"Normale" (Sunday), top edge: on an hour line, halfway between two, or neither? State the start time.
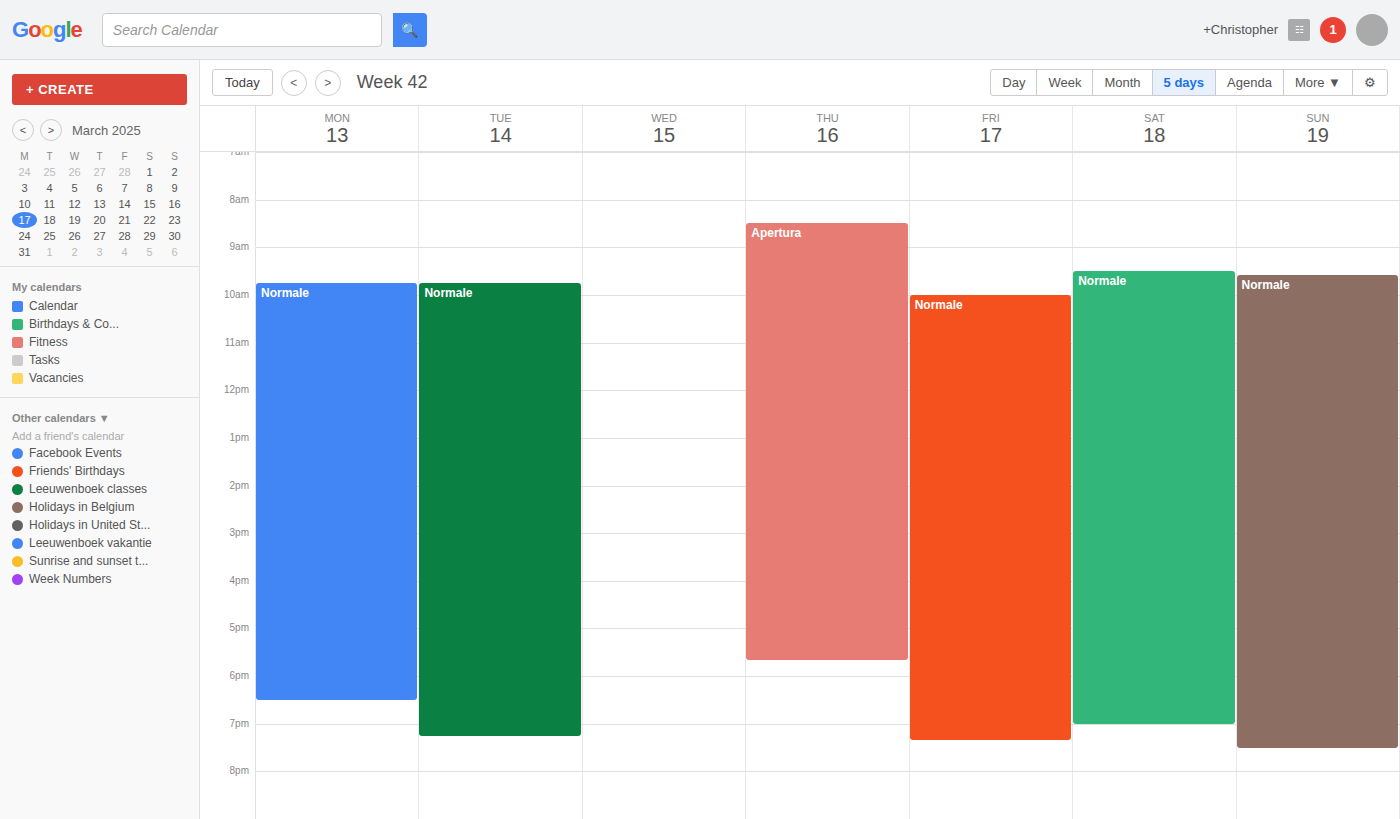
09:35 -- neither: 35 minutes below the 09:00 line and 25 minutes above the 10:00 line.